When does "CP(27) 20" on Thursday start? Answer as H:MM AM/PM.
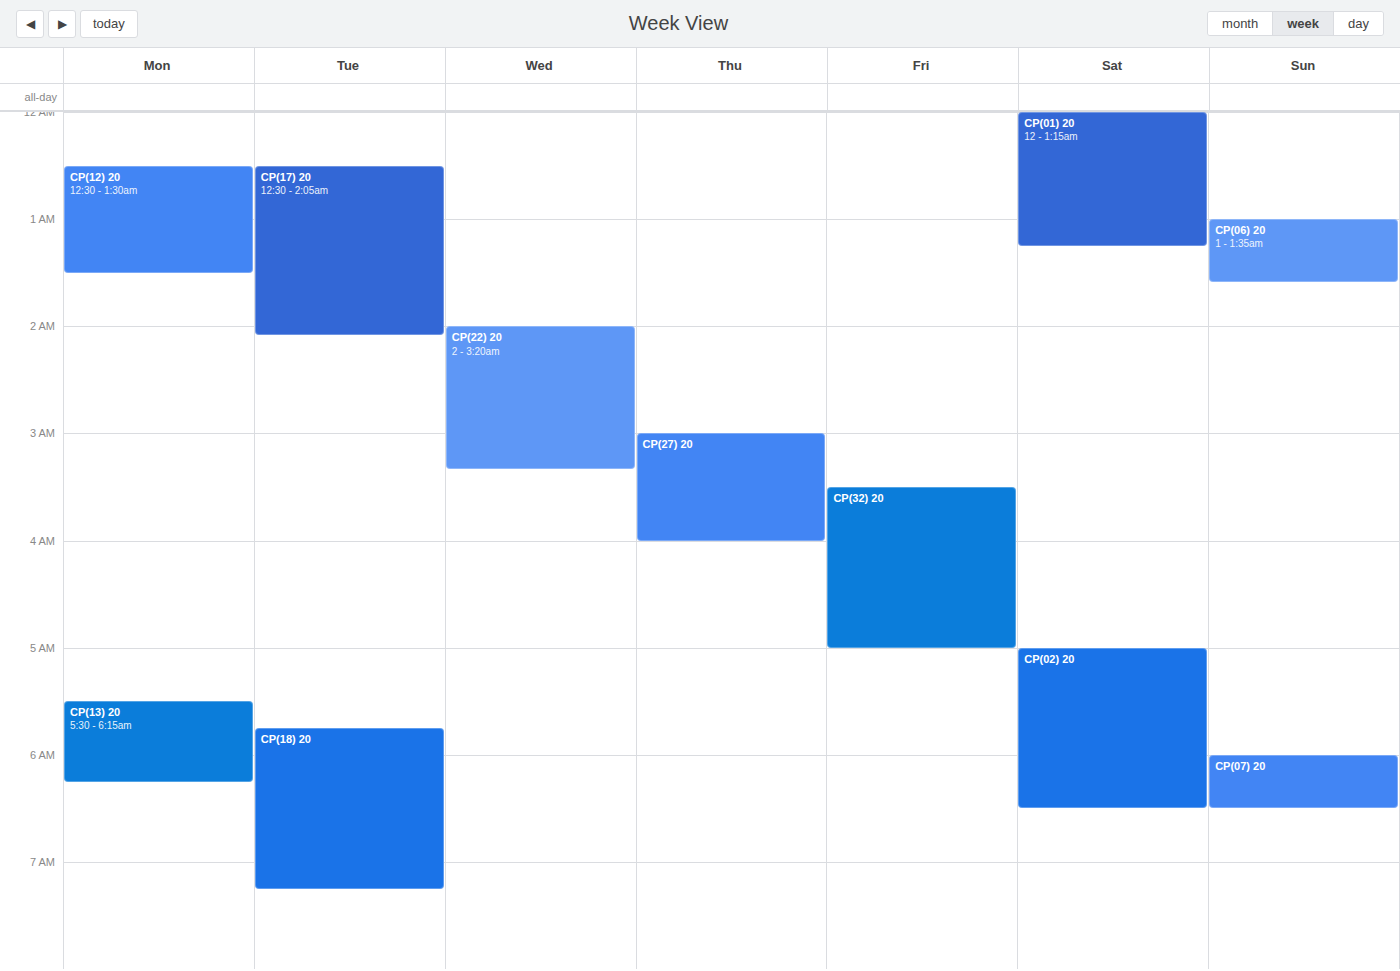
3:00 AM